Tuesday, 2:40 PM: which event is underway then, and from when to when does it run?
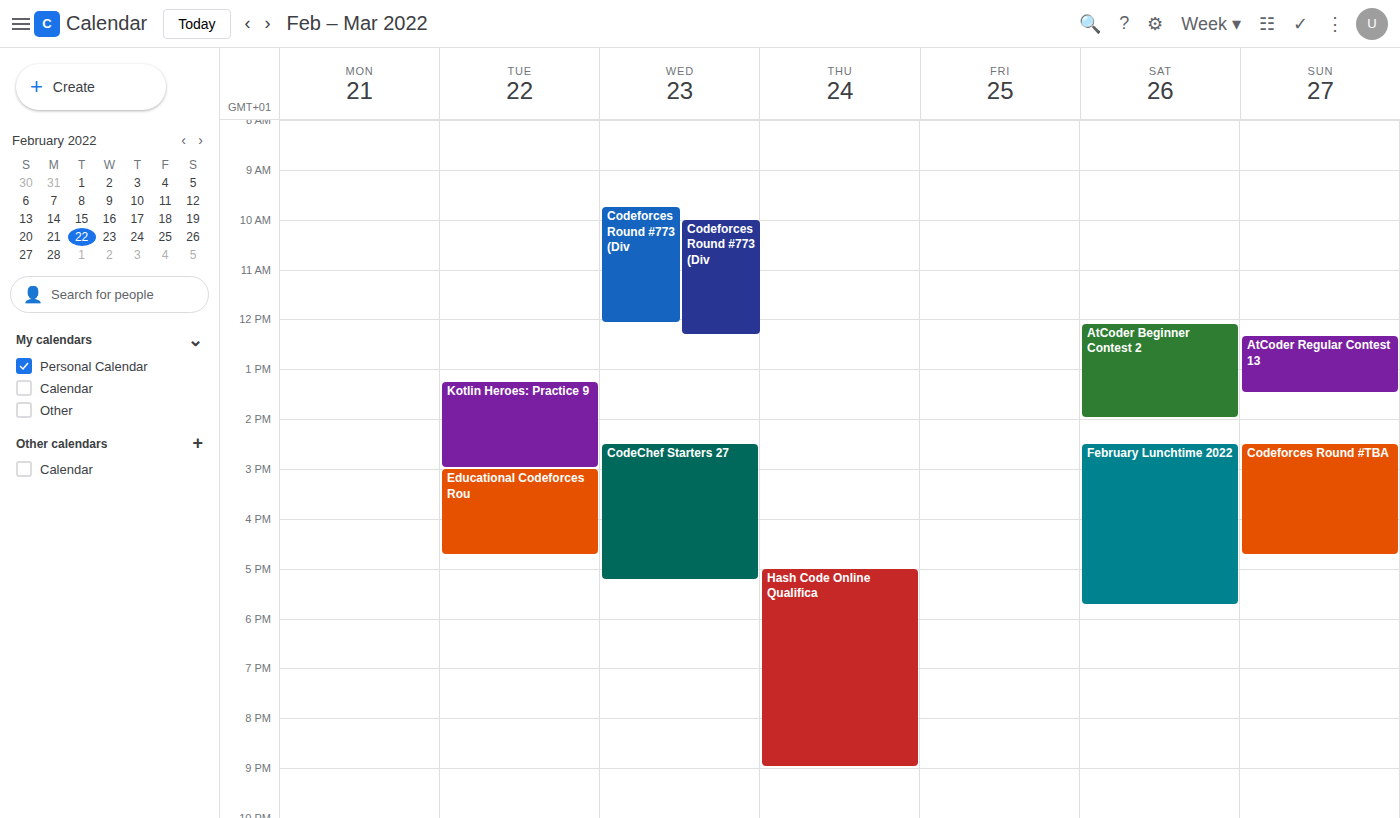
"Kotlin Heroes: Practice 9", 1:15 PM to 3:00 PM